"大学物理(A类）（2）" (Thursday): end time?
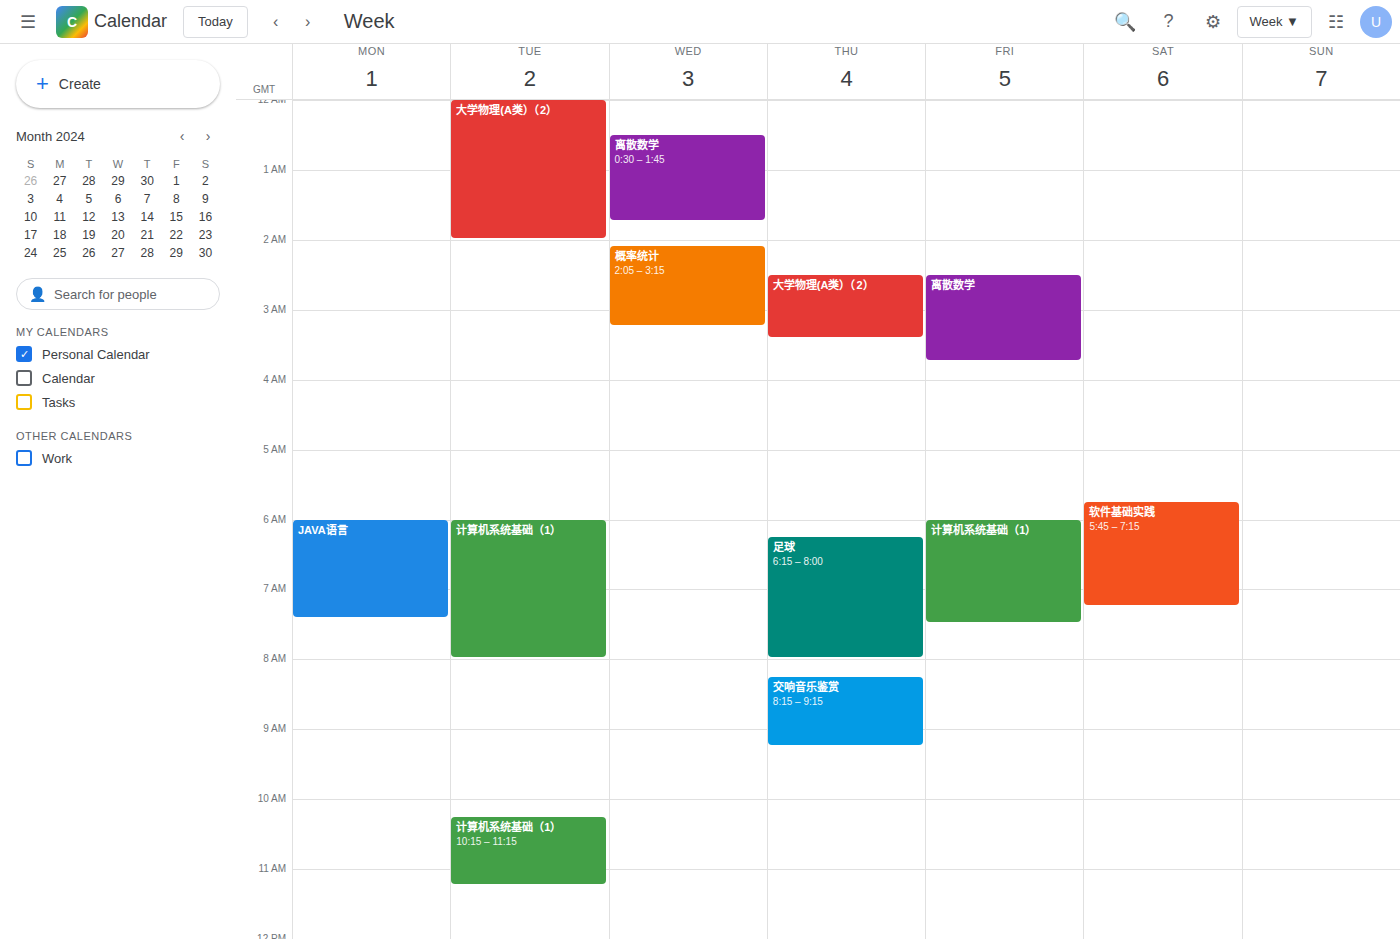
3:25 AM